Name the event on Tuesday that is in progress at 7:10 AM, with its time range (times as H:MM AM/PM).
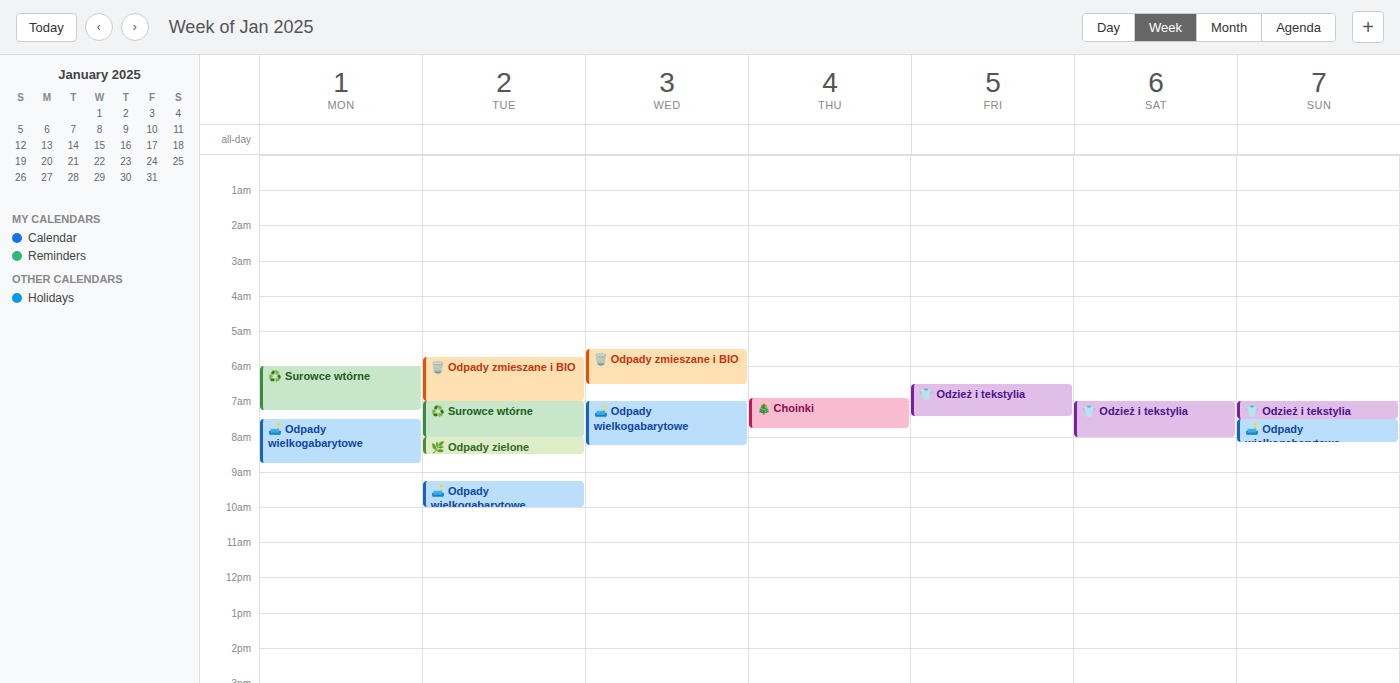
"♻️ Surowce wtórne", 7:00 AM to 8:00 AM